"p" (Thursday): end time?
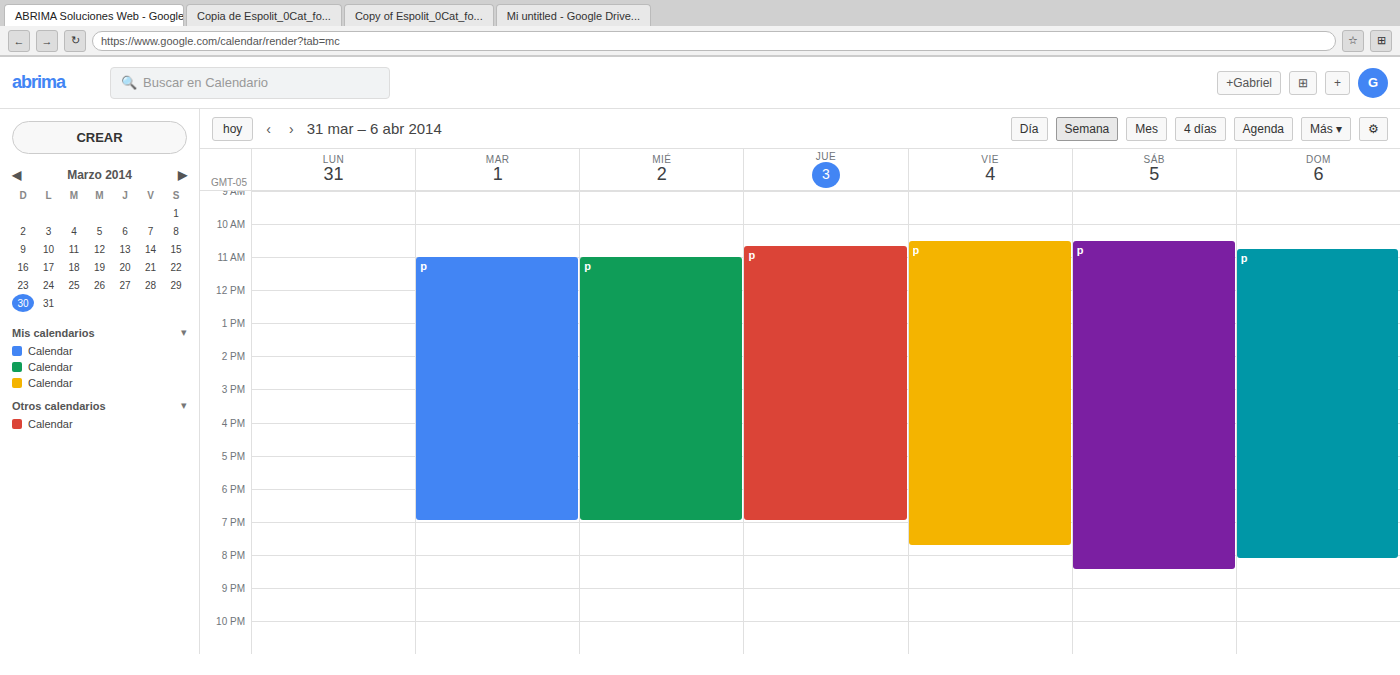
7:00 PM